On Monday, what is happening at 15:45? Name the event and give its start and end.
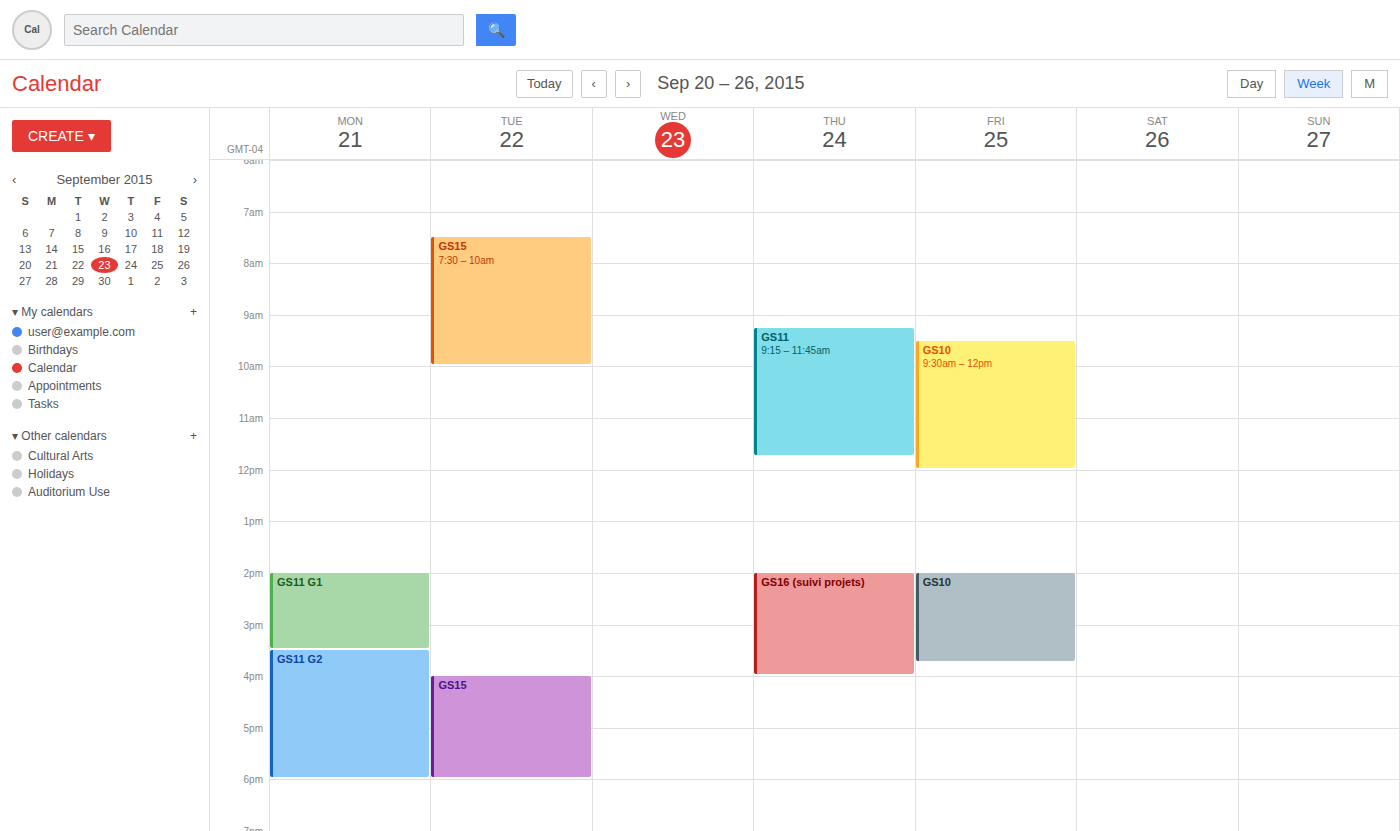
"GS11 G2", 15:30 to 18:00